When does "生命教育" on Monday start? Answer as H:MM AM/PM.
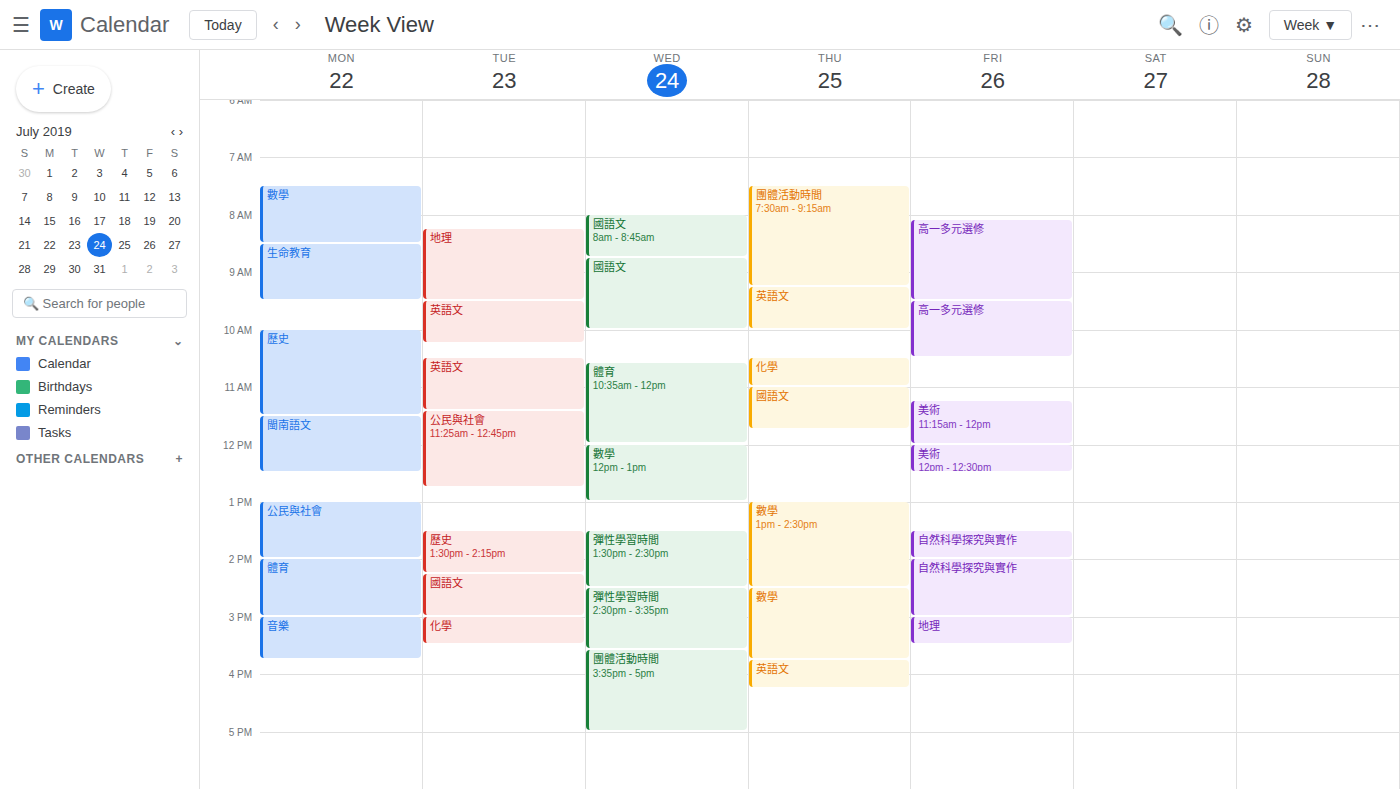
8:30 AM